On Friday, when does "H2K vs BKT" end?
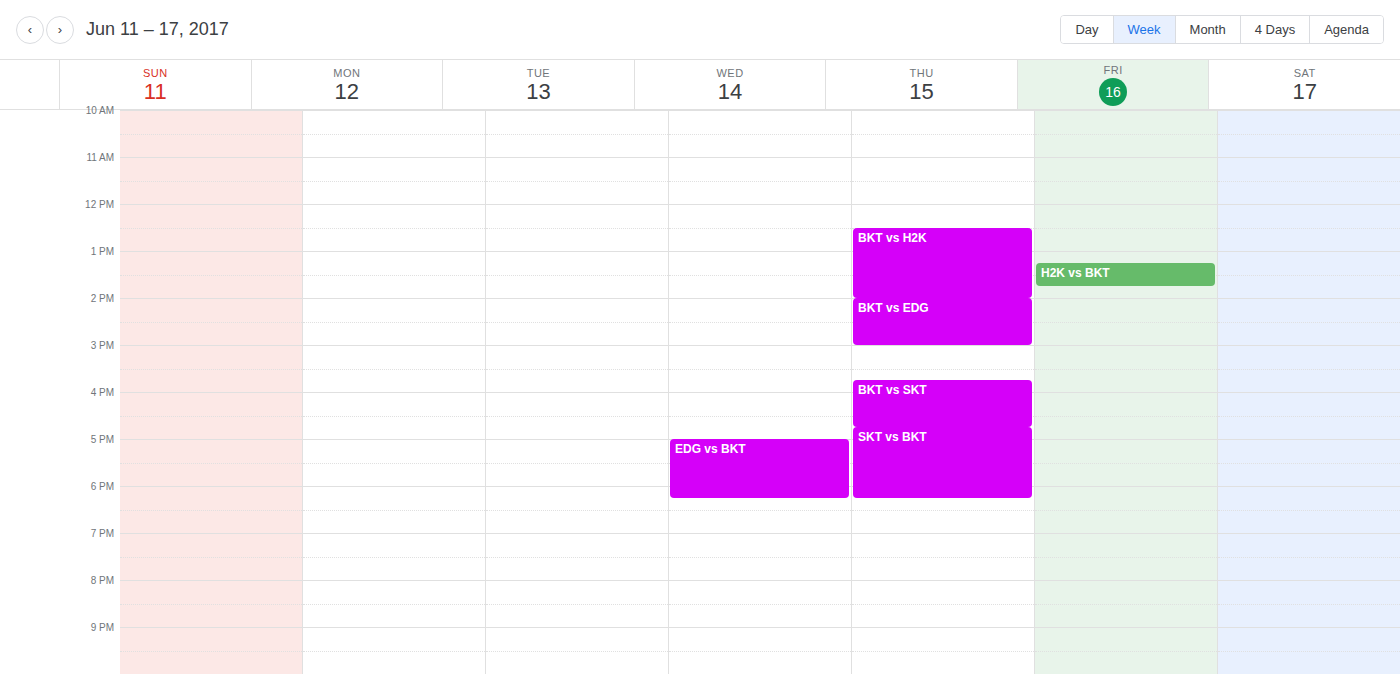
1:45 PM